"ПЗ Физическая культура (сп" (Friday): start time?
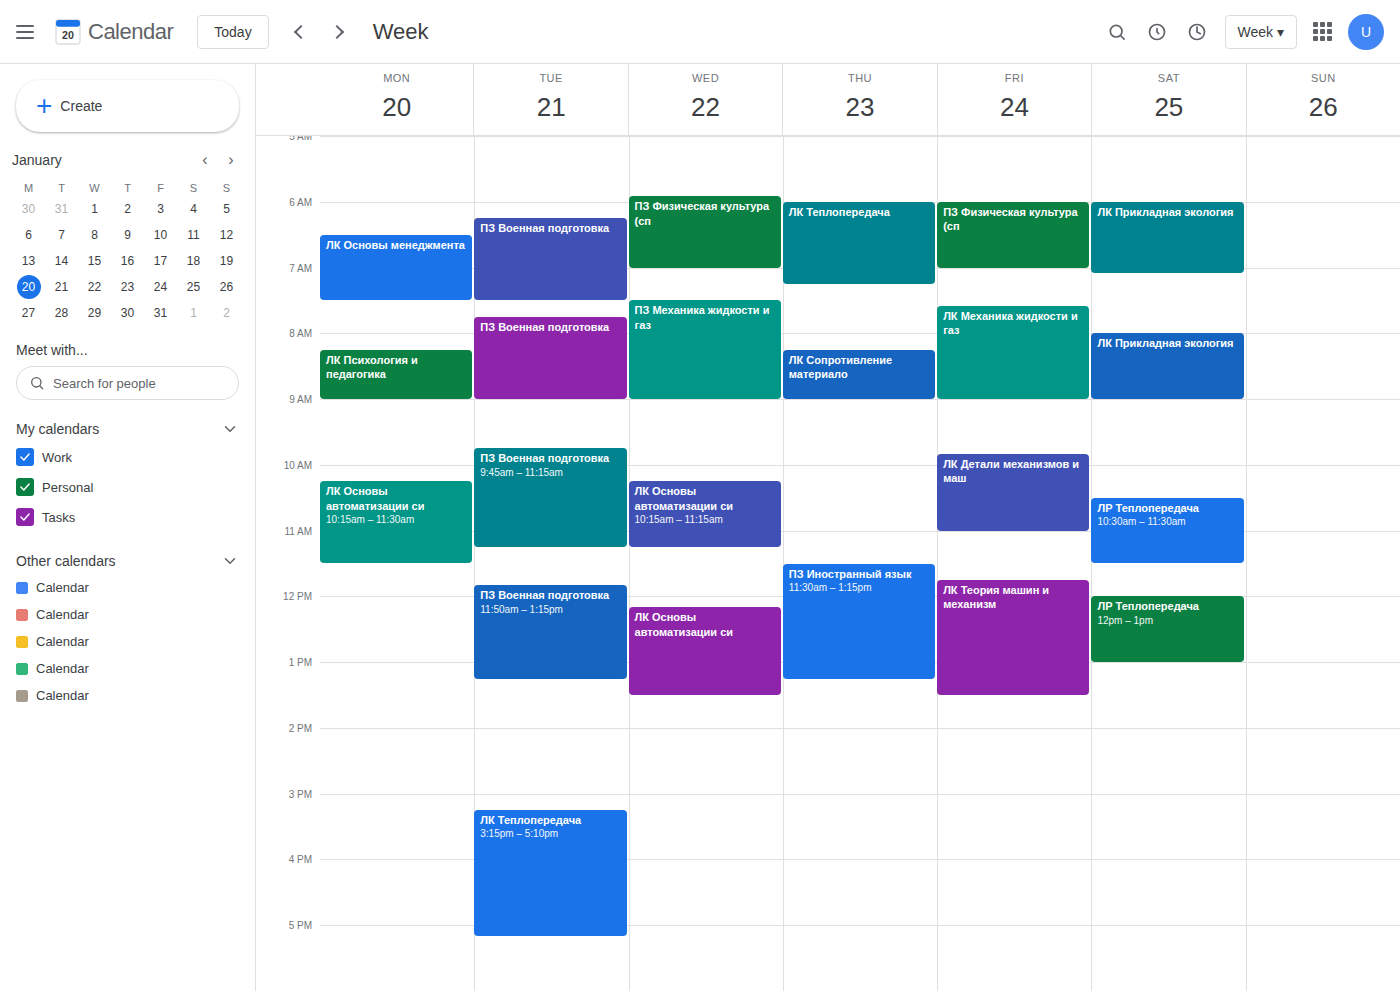
6:00 AM